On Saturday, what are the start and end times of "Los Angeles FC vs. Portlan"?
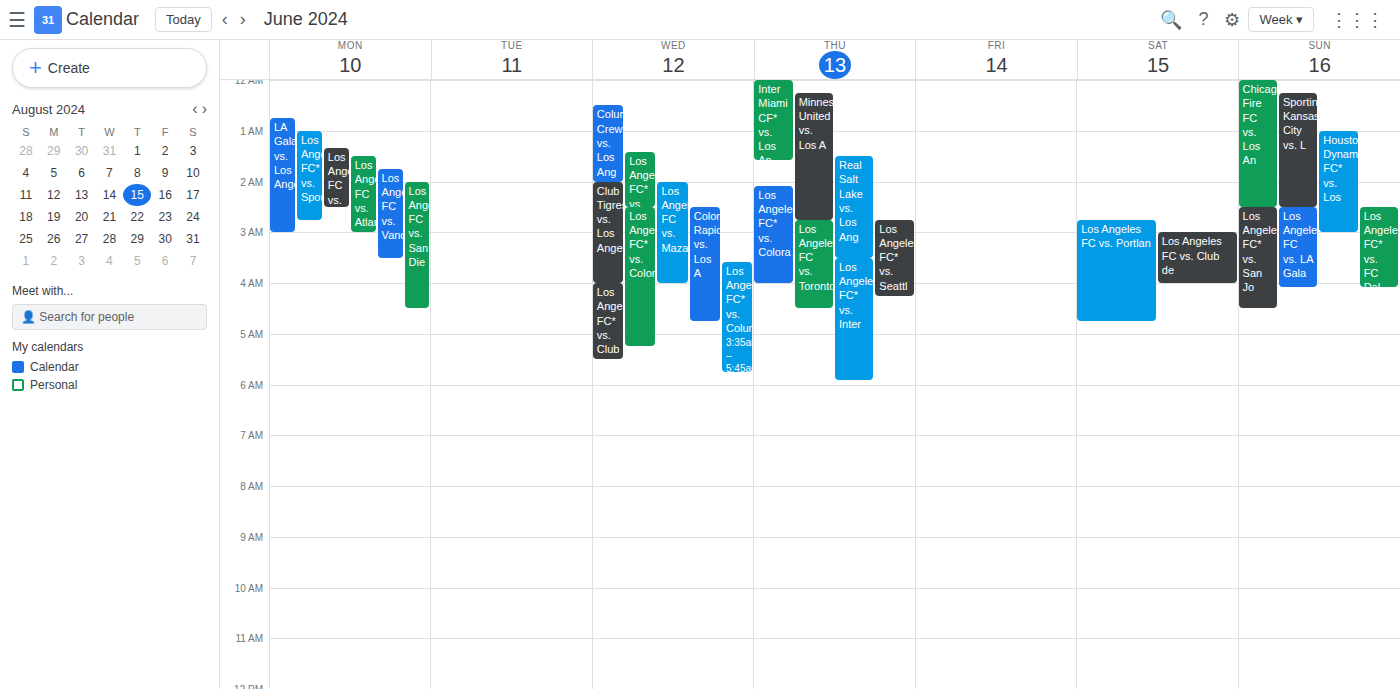
02:45 to 04:45